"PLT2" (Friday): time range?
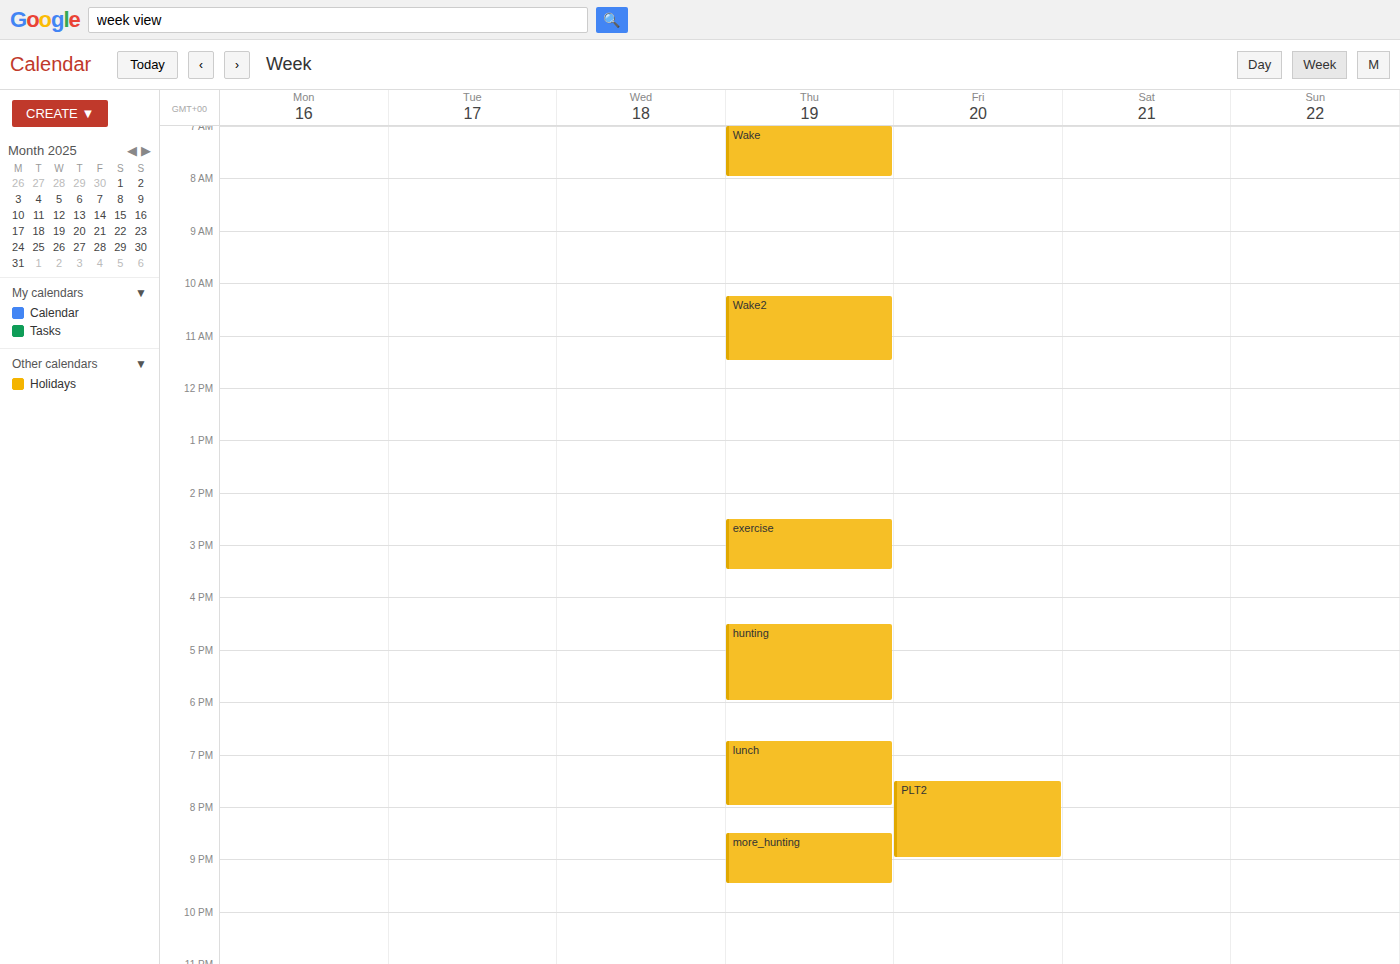
7:30 PM to 9:00 PM